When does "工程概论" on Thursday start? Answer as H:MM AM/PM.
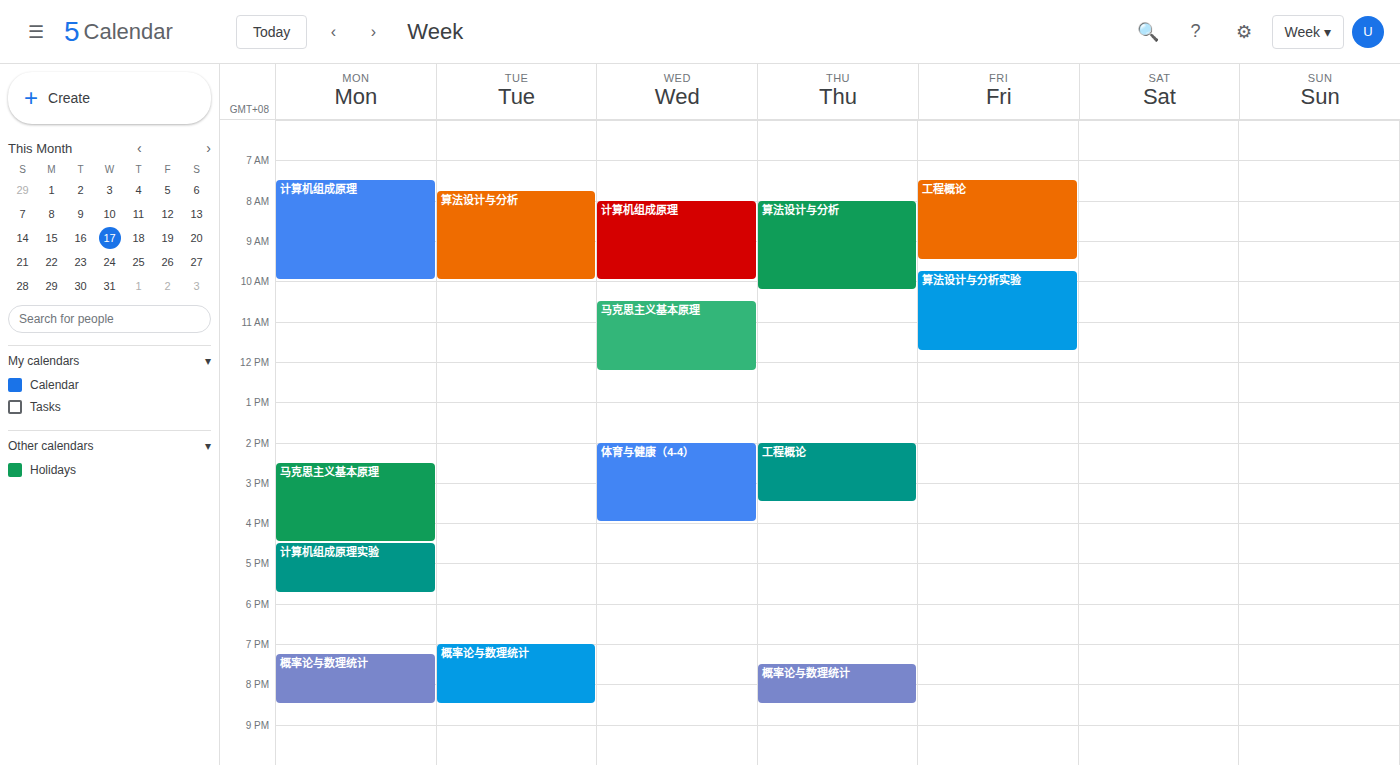
2:00 PM